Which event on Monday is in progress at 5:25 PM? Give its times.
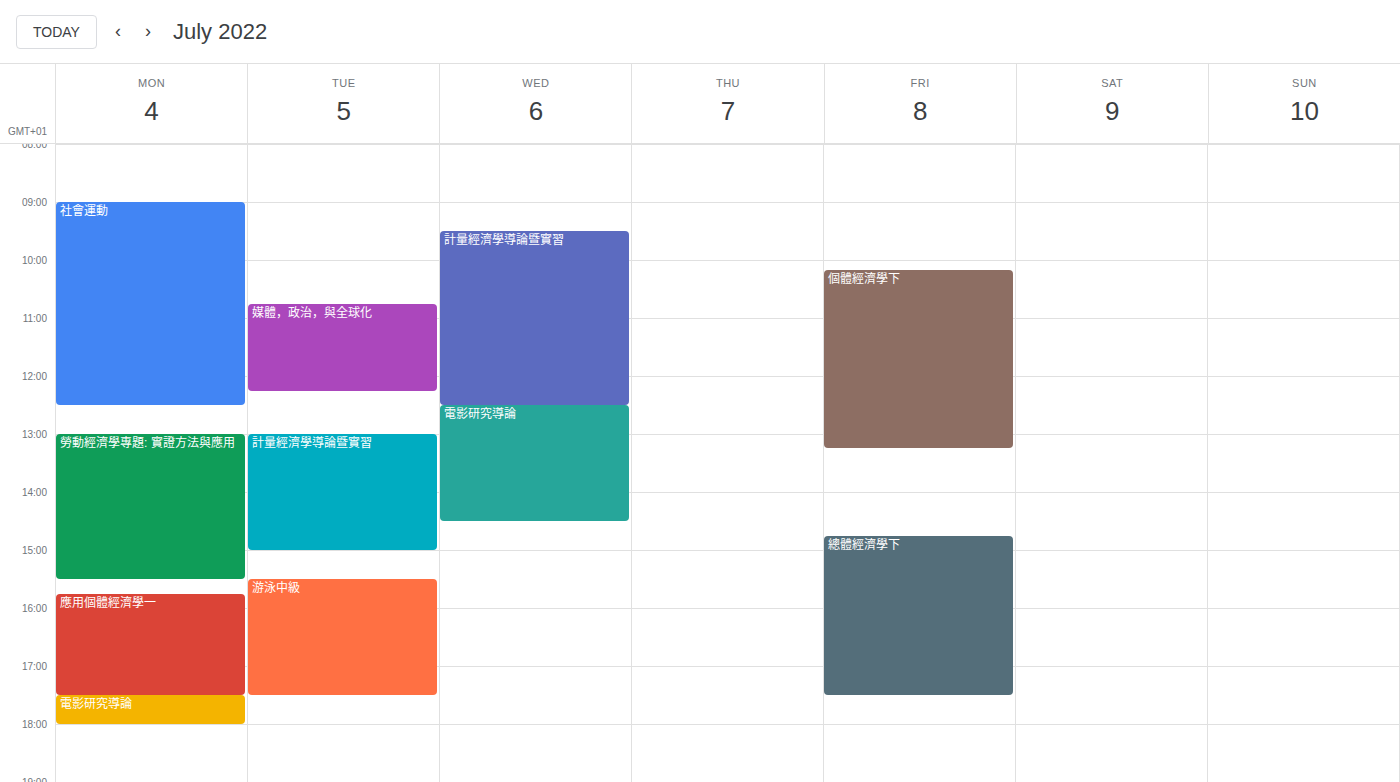
"應用個體經濟學一", 3:45 PM to 5:30 PM